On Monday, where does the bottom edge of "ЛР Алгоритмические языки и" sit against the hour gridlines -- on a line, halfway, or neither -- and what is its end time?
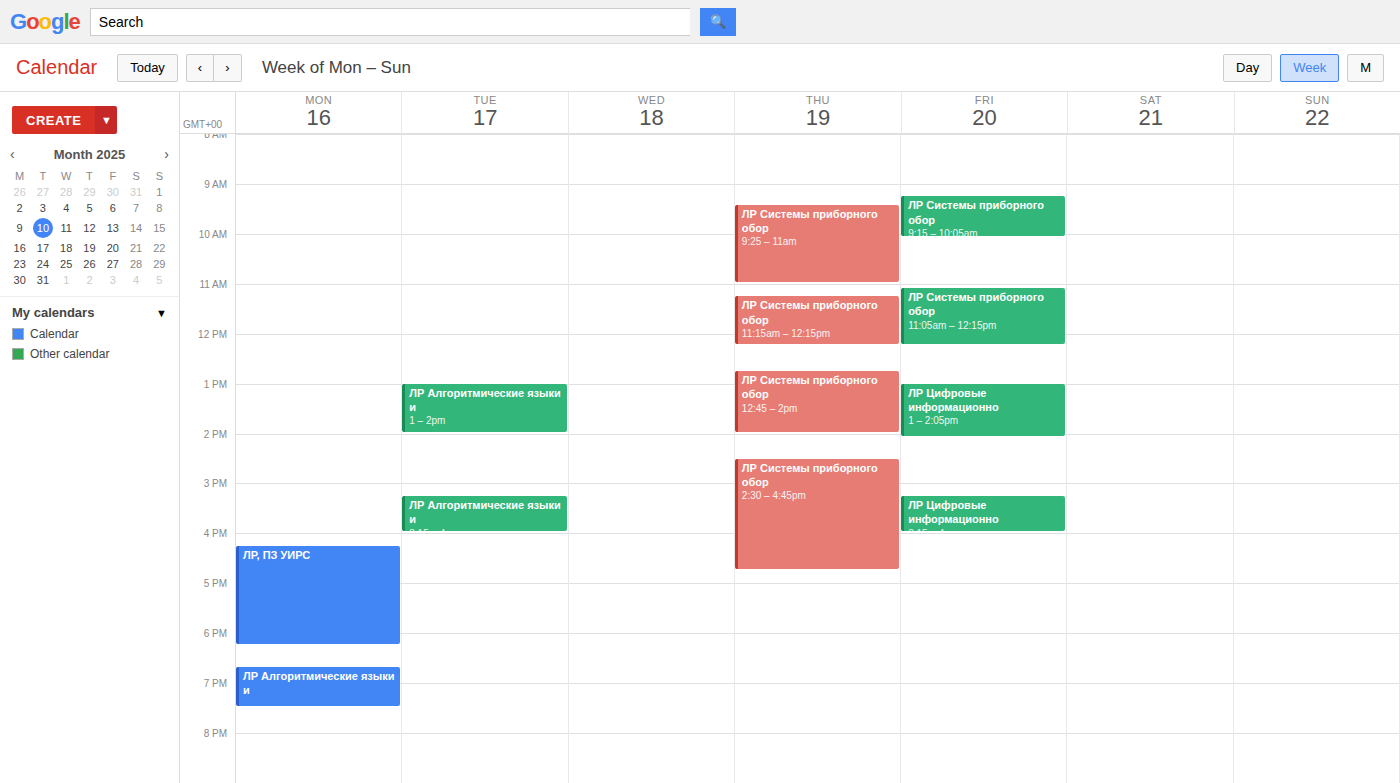
7:30 PM -- halfway between the 7 PM and 8 PM lines.